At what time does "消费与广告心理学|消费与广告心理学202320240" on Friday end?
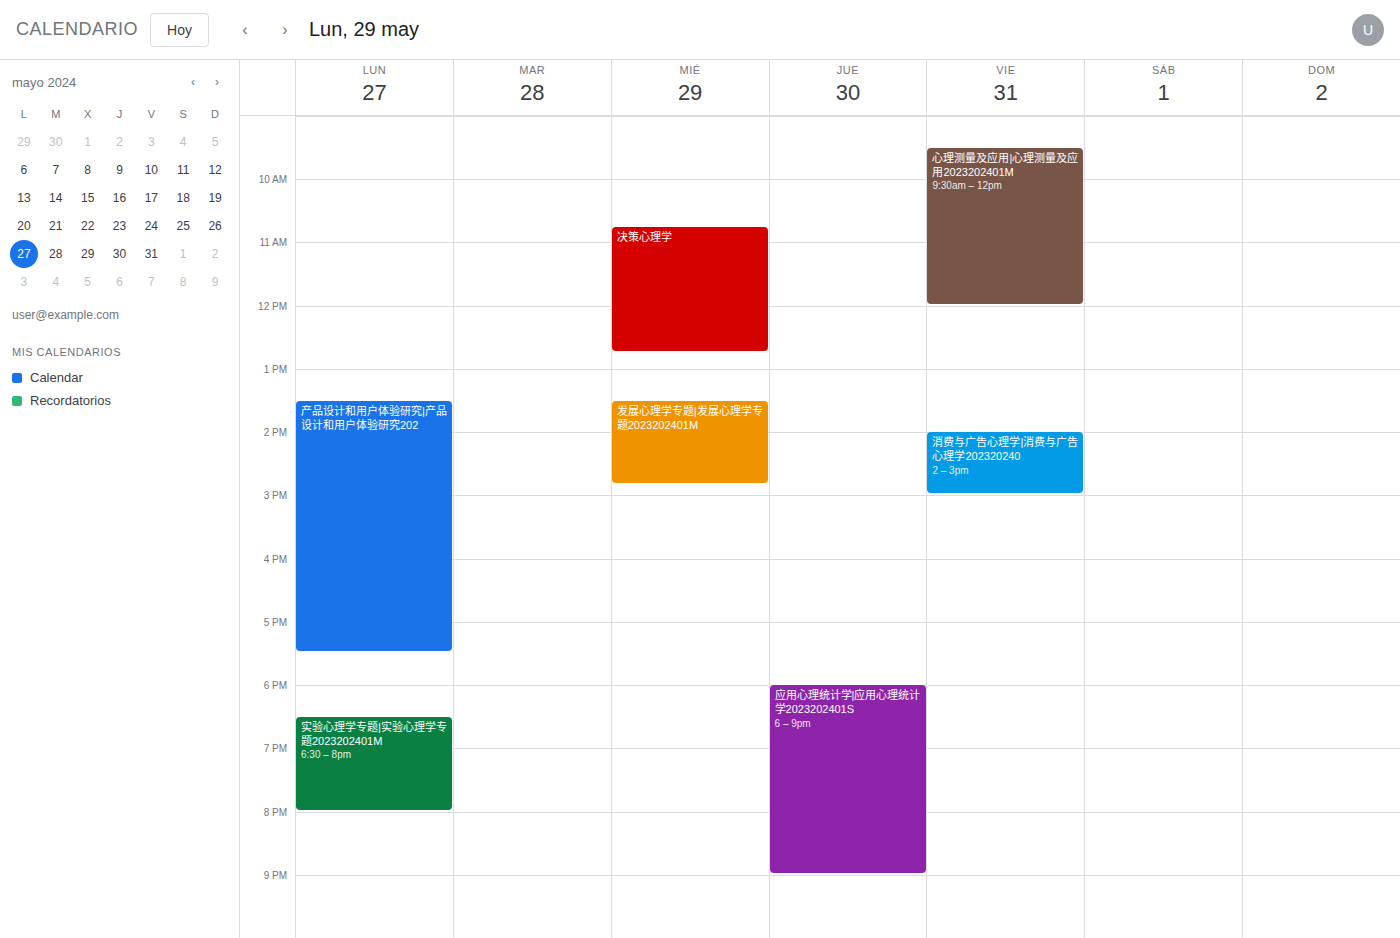
3:00 PM